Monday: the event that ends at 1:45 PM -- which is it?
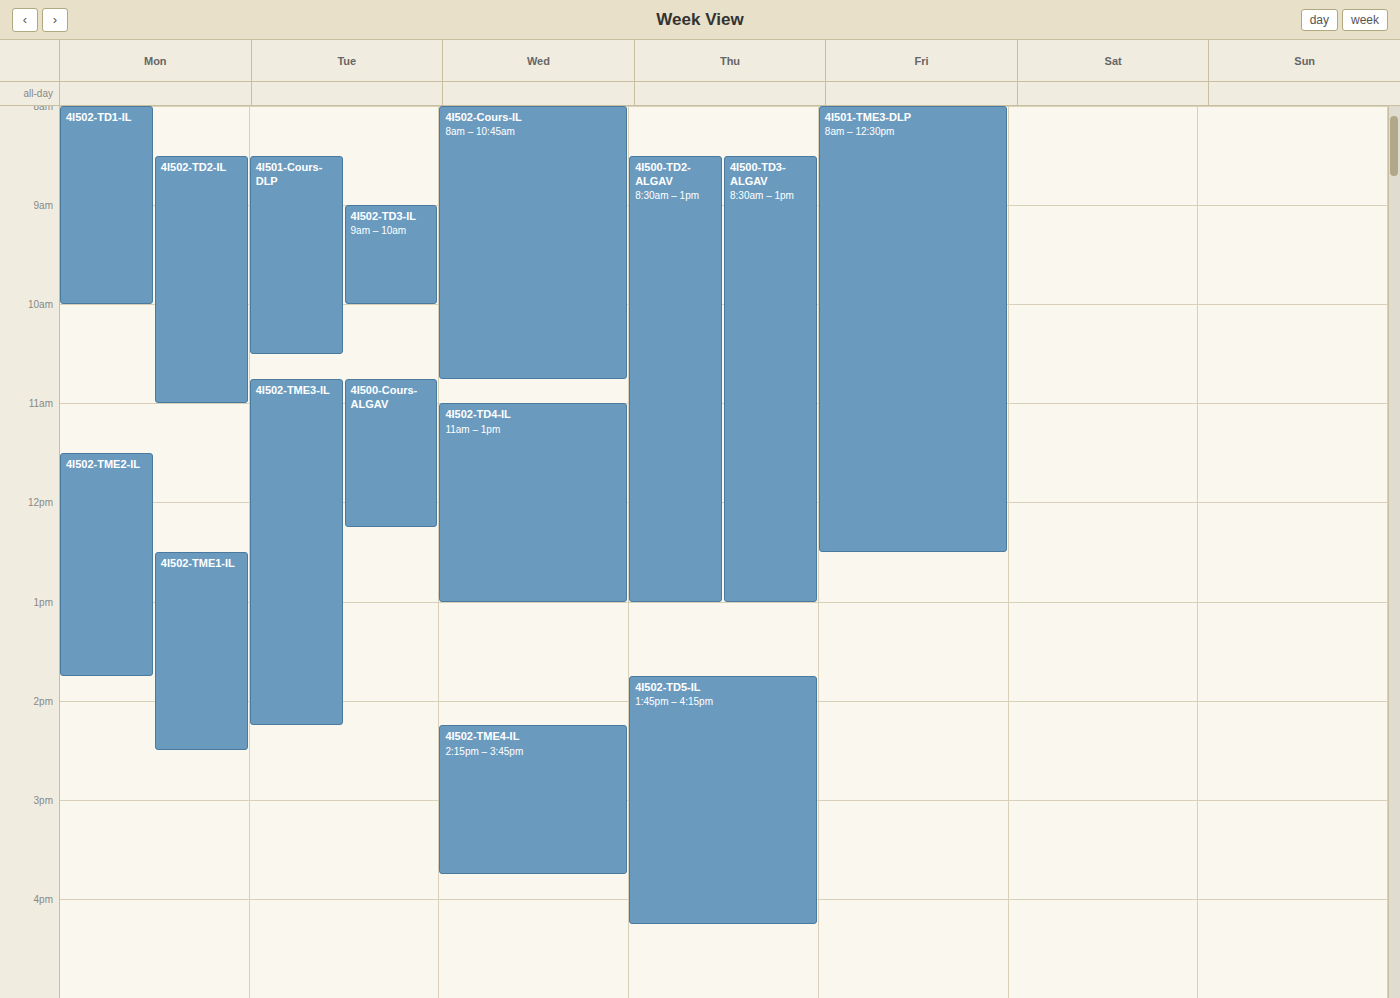
"4I502-TME2-IL"